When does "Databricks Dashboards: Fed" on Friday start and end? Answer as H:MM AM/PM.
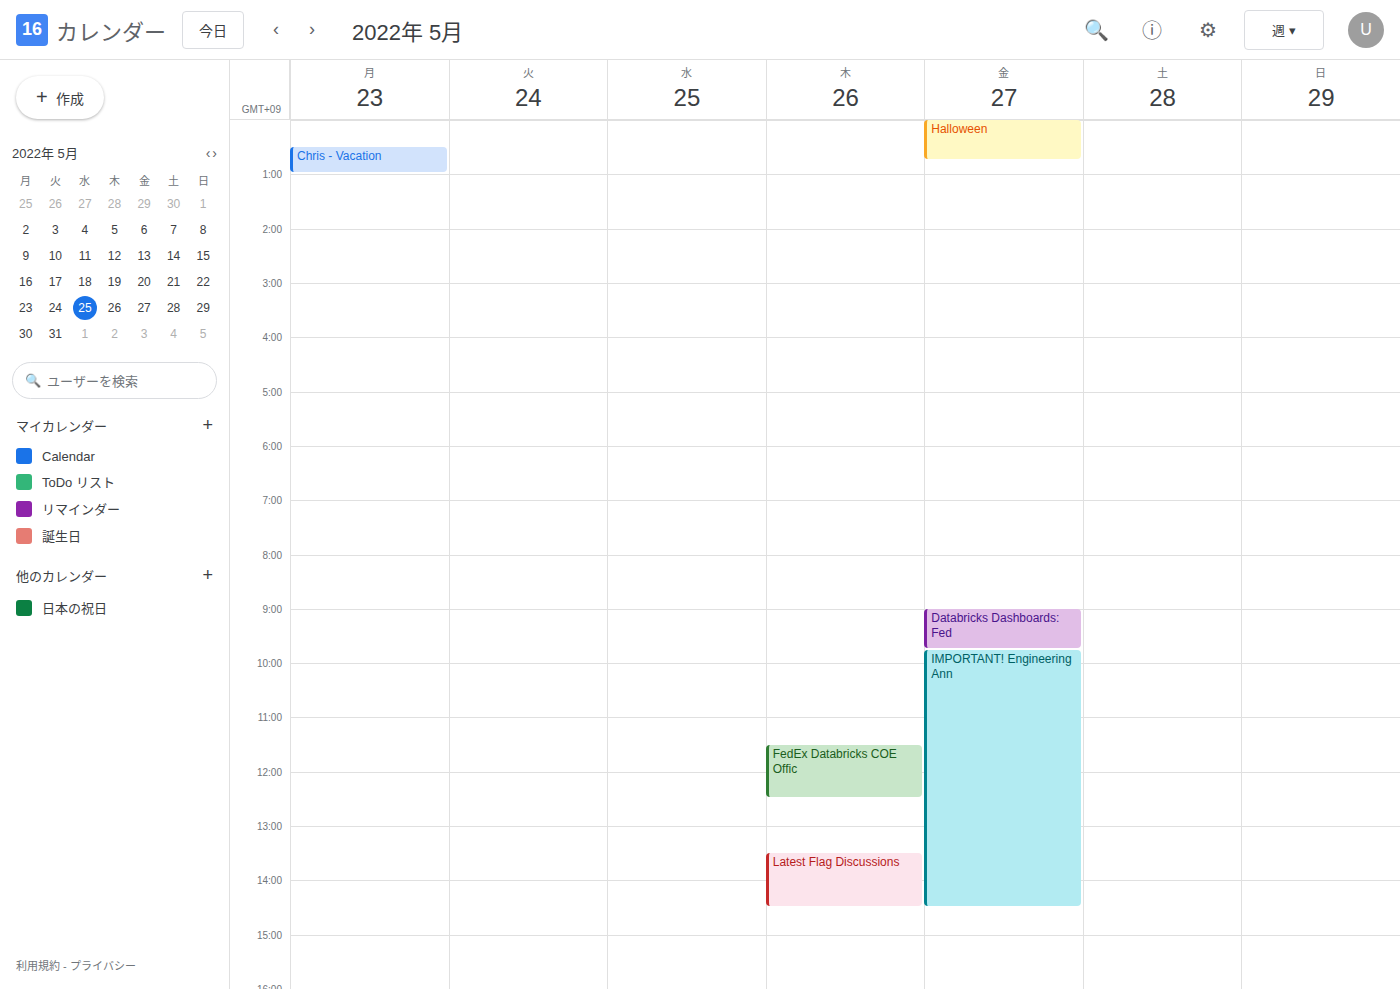
9:00 AM to 9:45 AM